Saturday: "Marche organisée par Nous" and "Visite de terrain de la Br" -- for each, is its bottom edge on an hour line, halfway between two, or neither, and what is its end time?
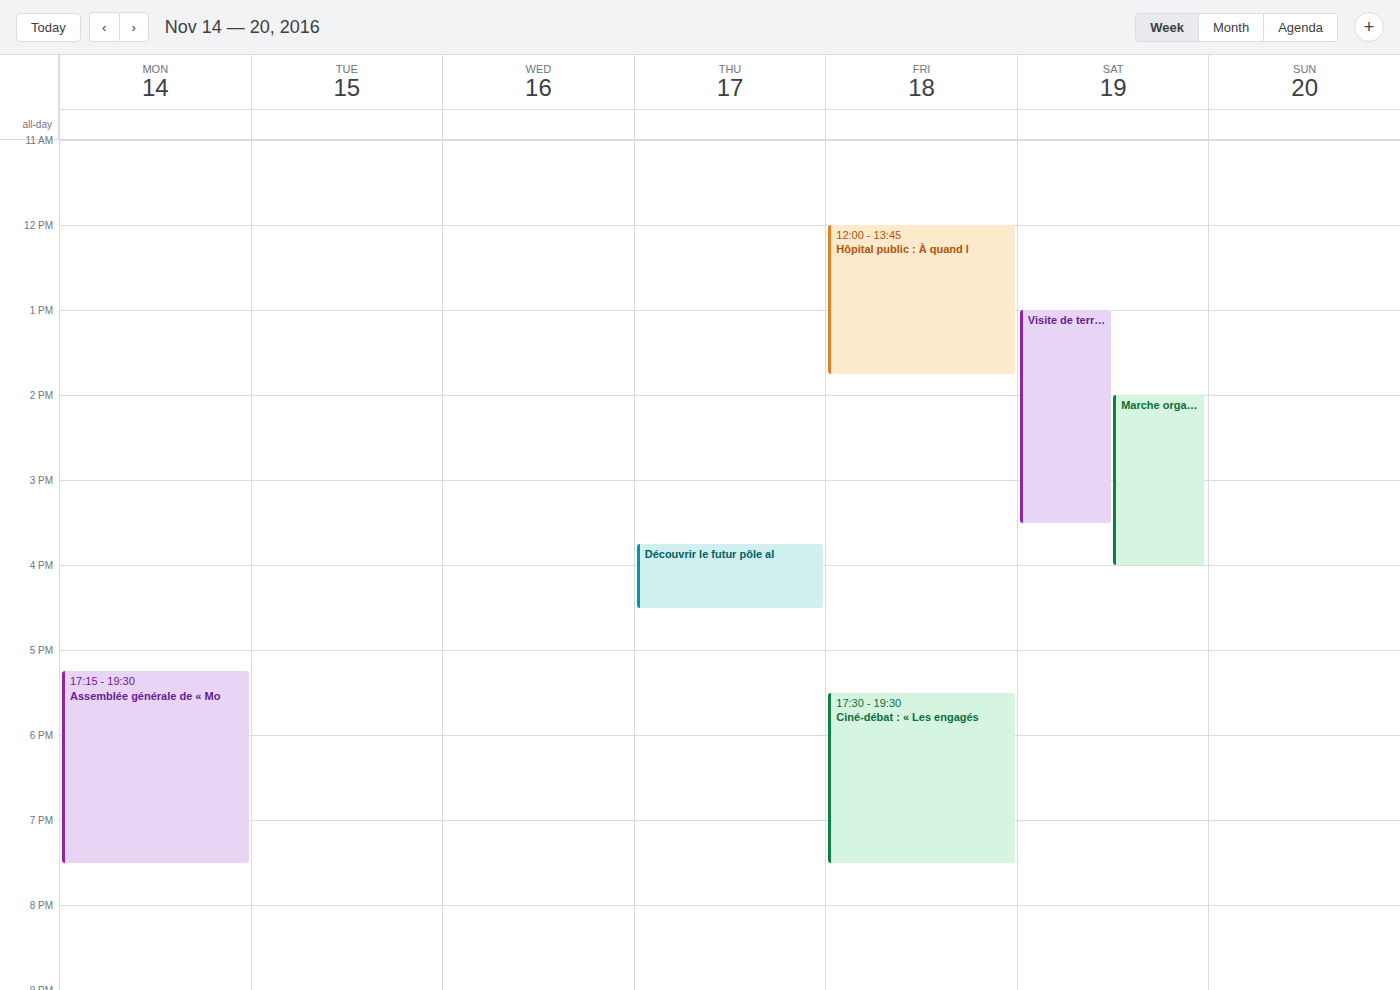
"Marche organisée par Nous": 4:00 PM, exactly on the 4 PM line. "Visite de terrain de la Br": 3:30 PM, halfway between the 3 PM and 4 PM lines.